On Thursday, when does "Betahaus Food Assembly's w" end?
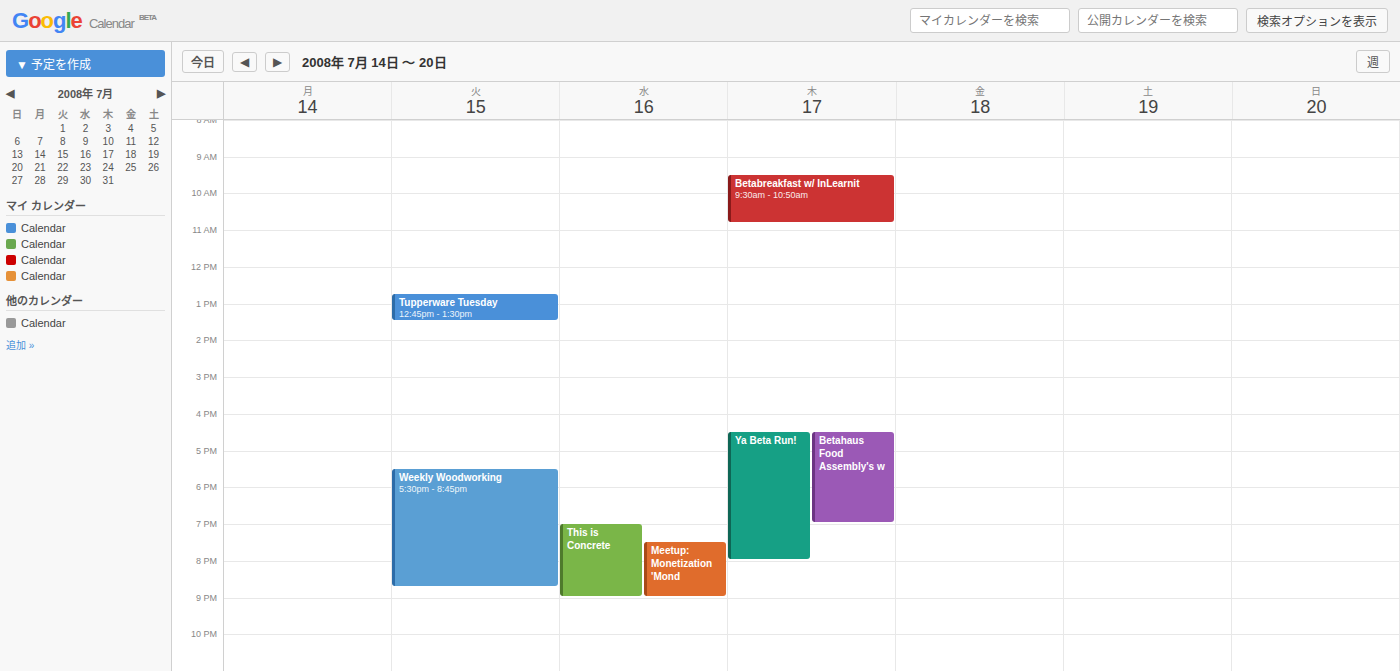
7:00 PM